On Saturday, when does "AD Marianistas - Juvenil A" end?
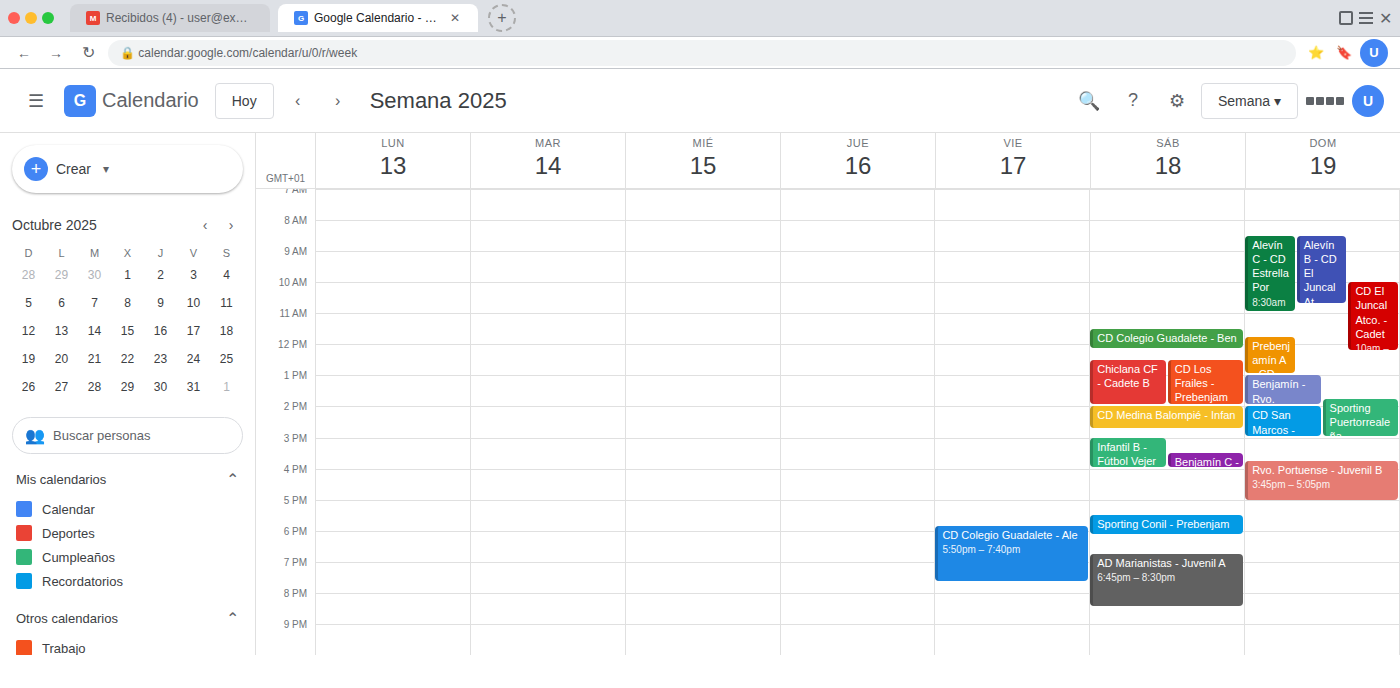
8:30 PM